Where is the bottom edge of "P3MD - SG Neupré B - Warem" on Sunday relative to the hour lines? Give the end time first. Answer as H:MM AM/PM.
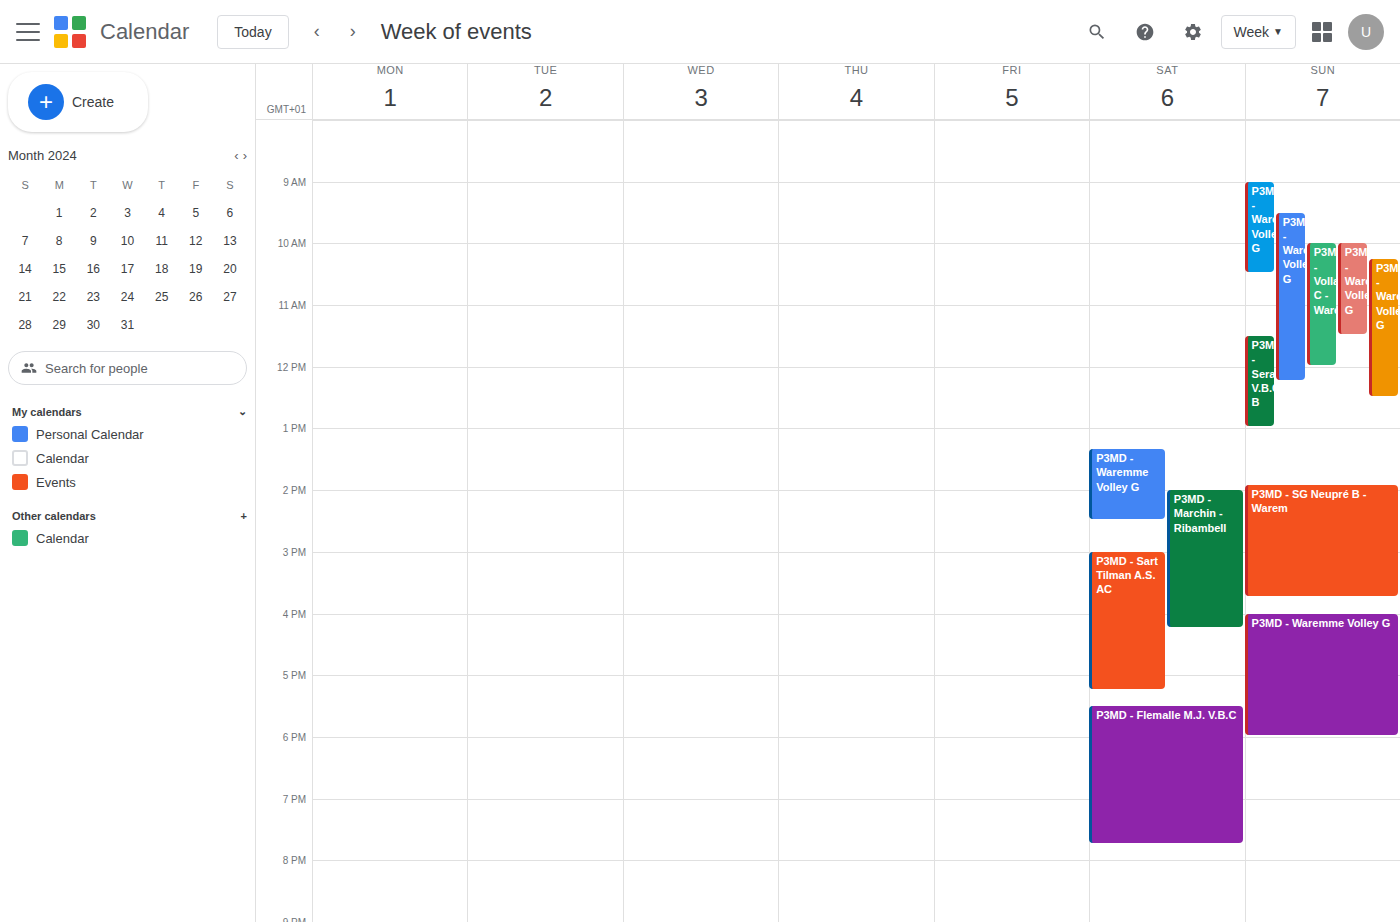
3:45 PM -- neither: three quarters of the way from the 3 PM line to the 4 PM line.